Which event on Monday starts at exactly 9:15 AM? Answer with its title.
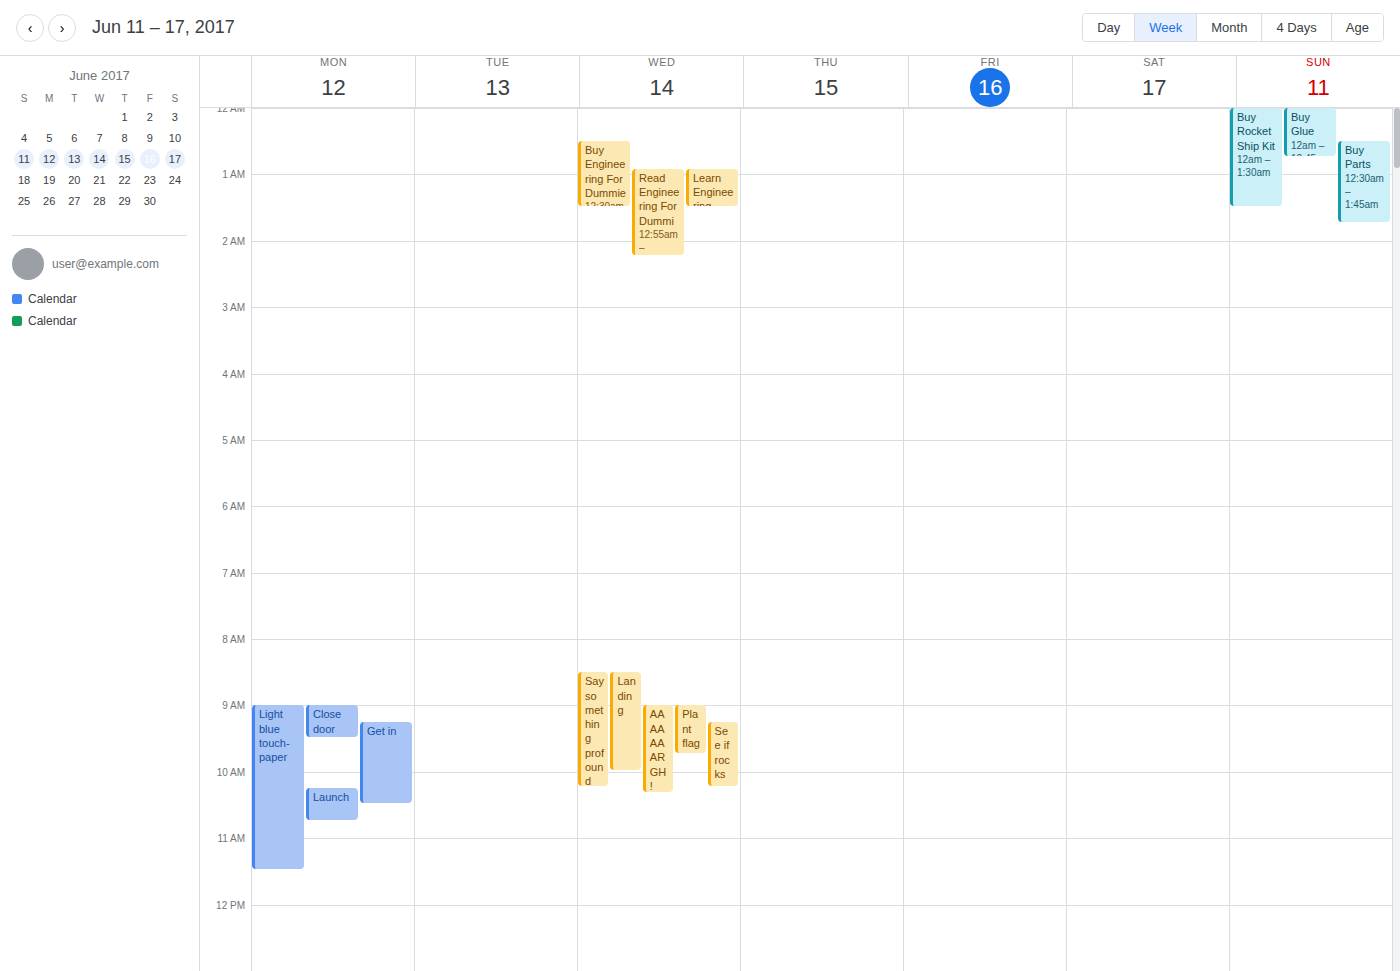
"Get in"